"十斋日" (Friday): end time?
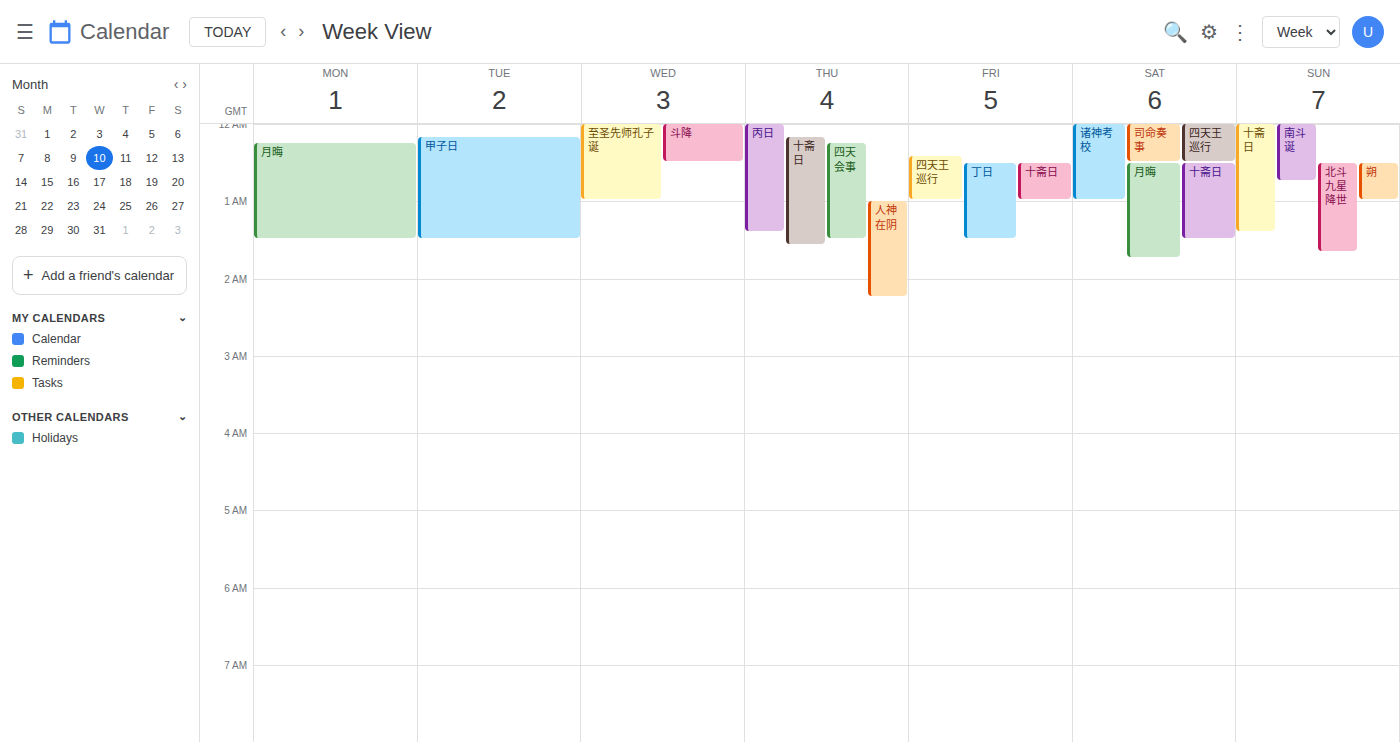
1:00 AM